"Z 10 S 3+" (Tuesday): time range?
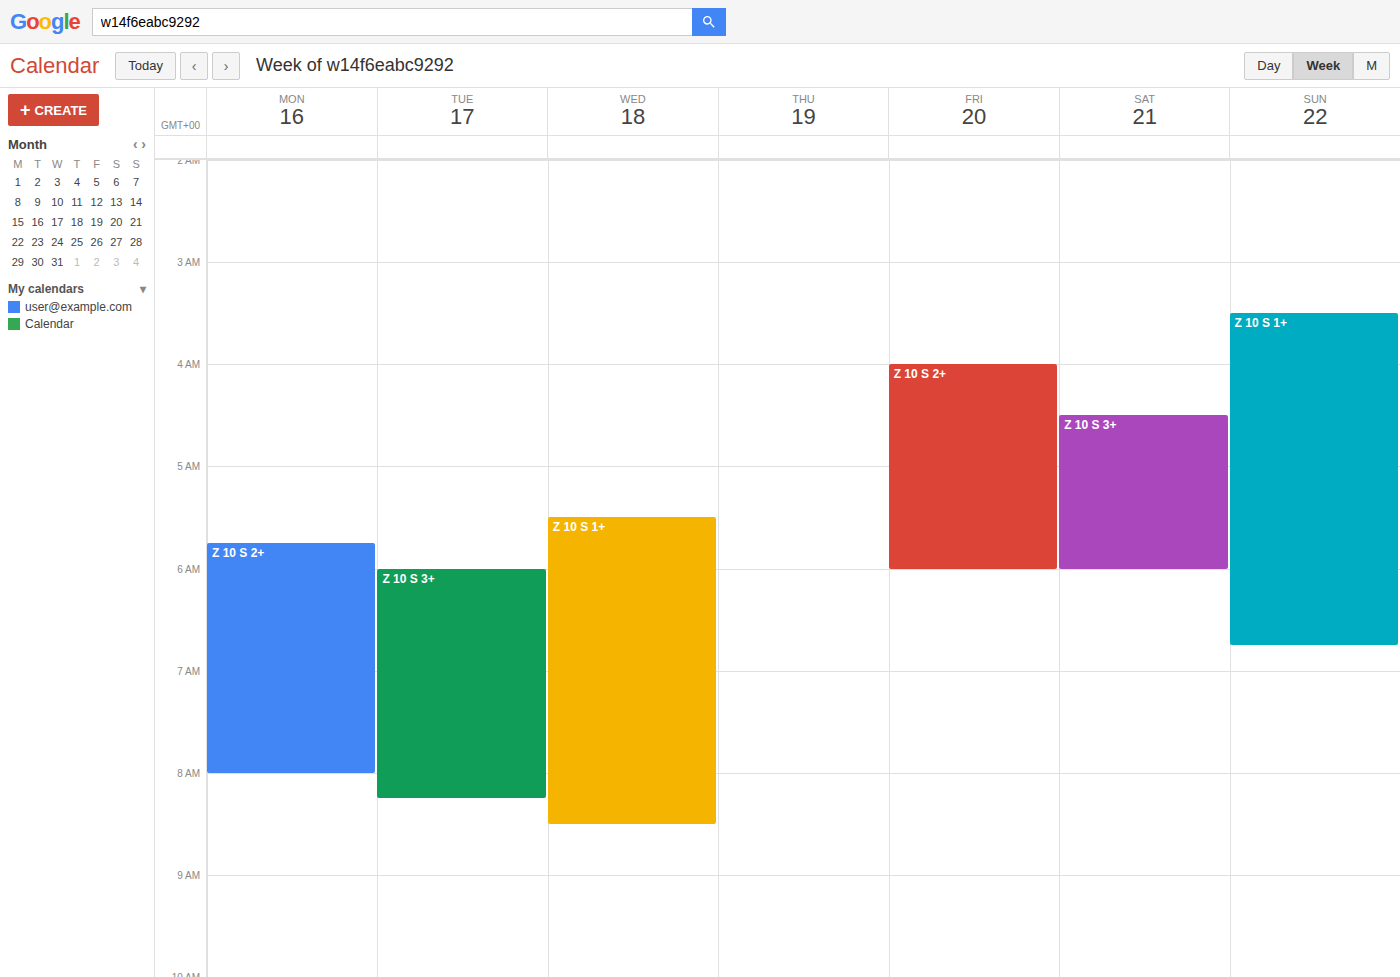
6:00 AM to 8:15 AM